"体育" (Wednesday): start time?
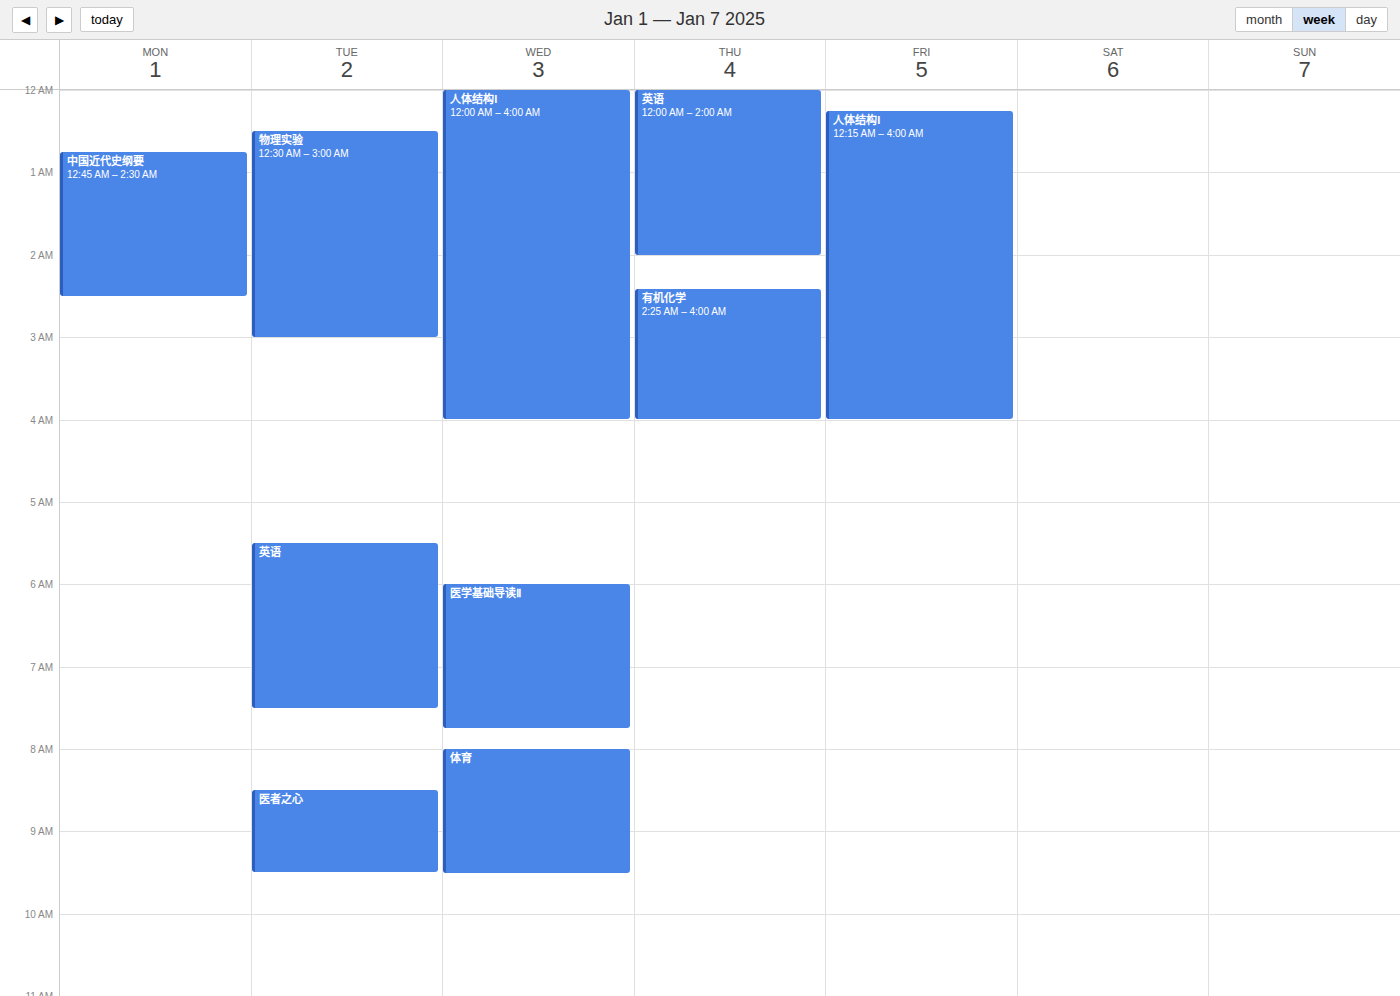
08:00